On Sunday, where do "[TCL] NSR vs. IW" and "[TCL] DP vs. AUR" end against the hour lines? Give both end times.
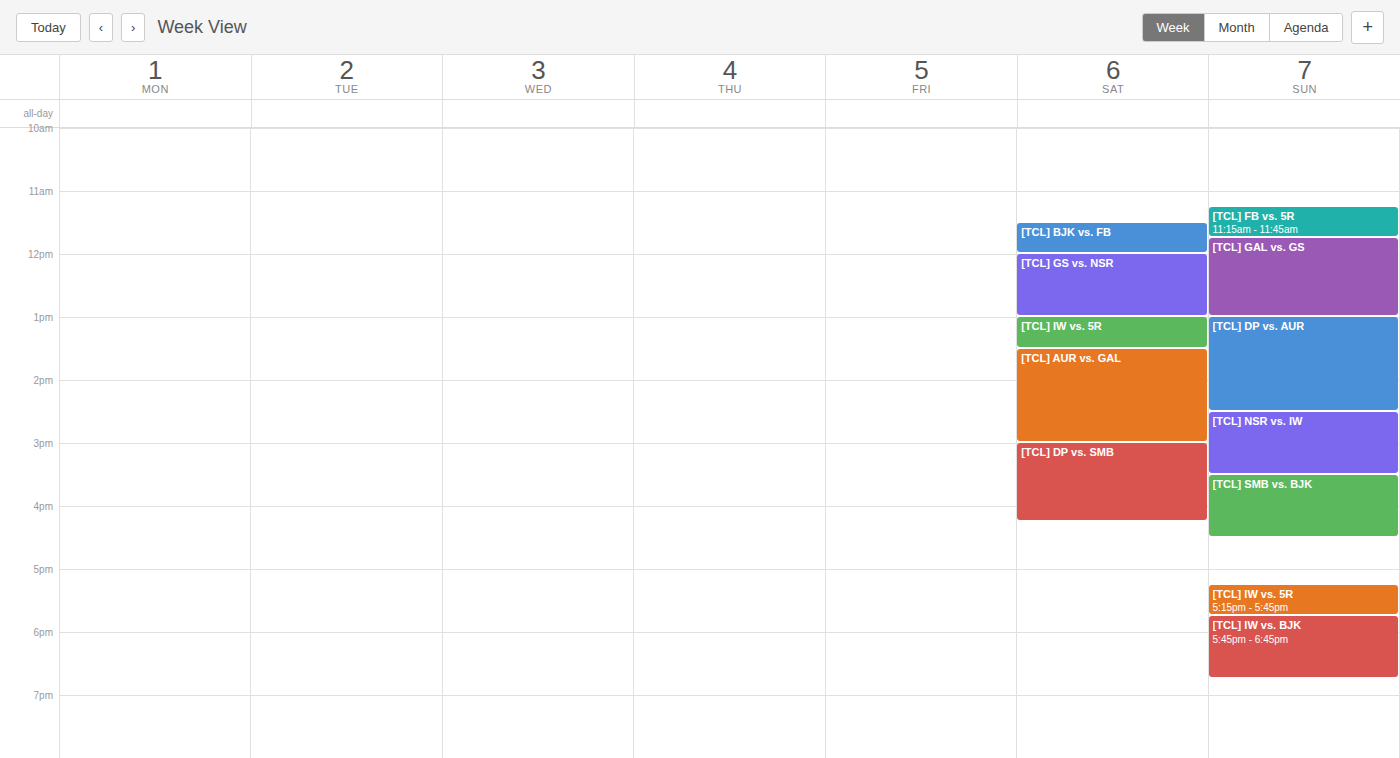
"[TCL] NSR vs. IW": 3:30 PM, halfway between the 3 PM and 4 PM lines. "[TCL] DP vs. AUR": 2:30 PM, halfway between the 2 PM and 3 PM lines.